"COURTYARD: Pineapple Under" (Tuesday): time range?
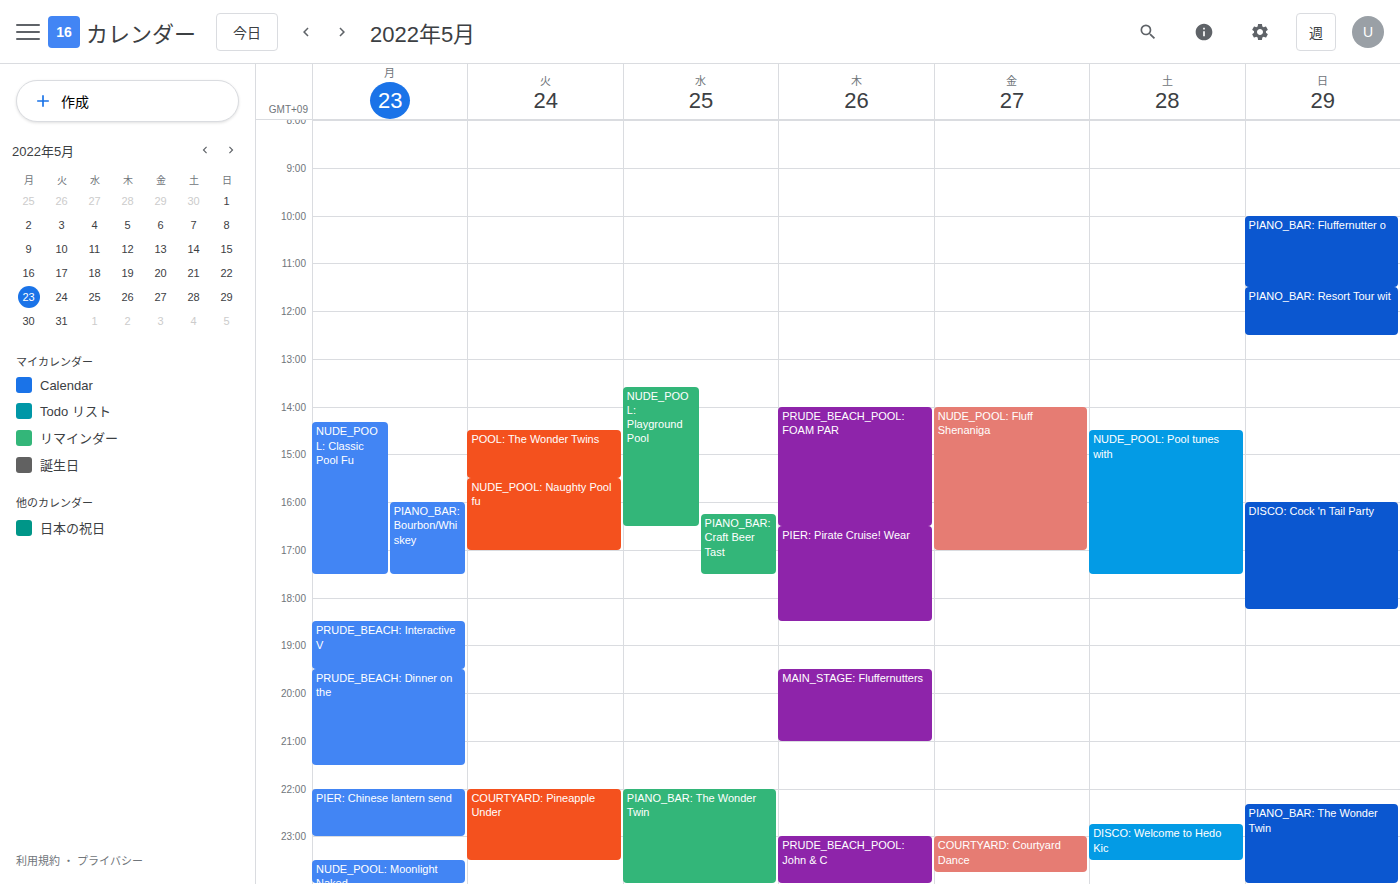
10:00 PM to 11:30 PM